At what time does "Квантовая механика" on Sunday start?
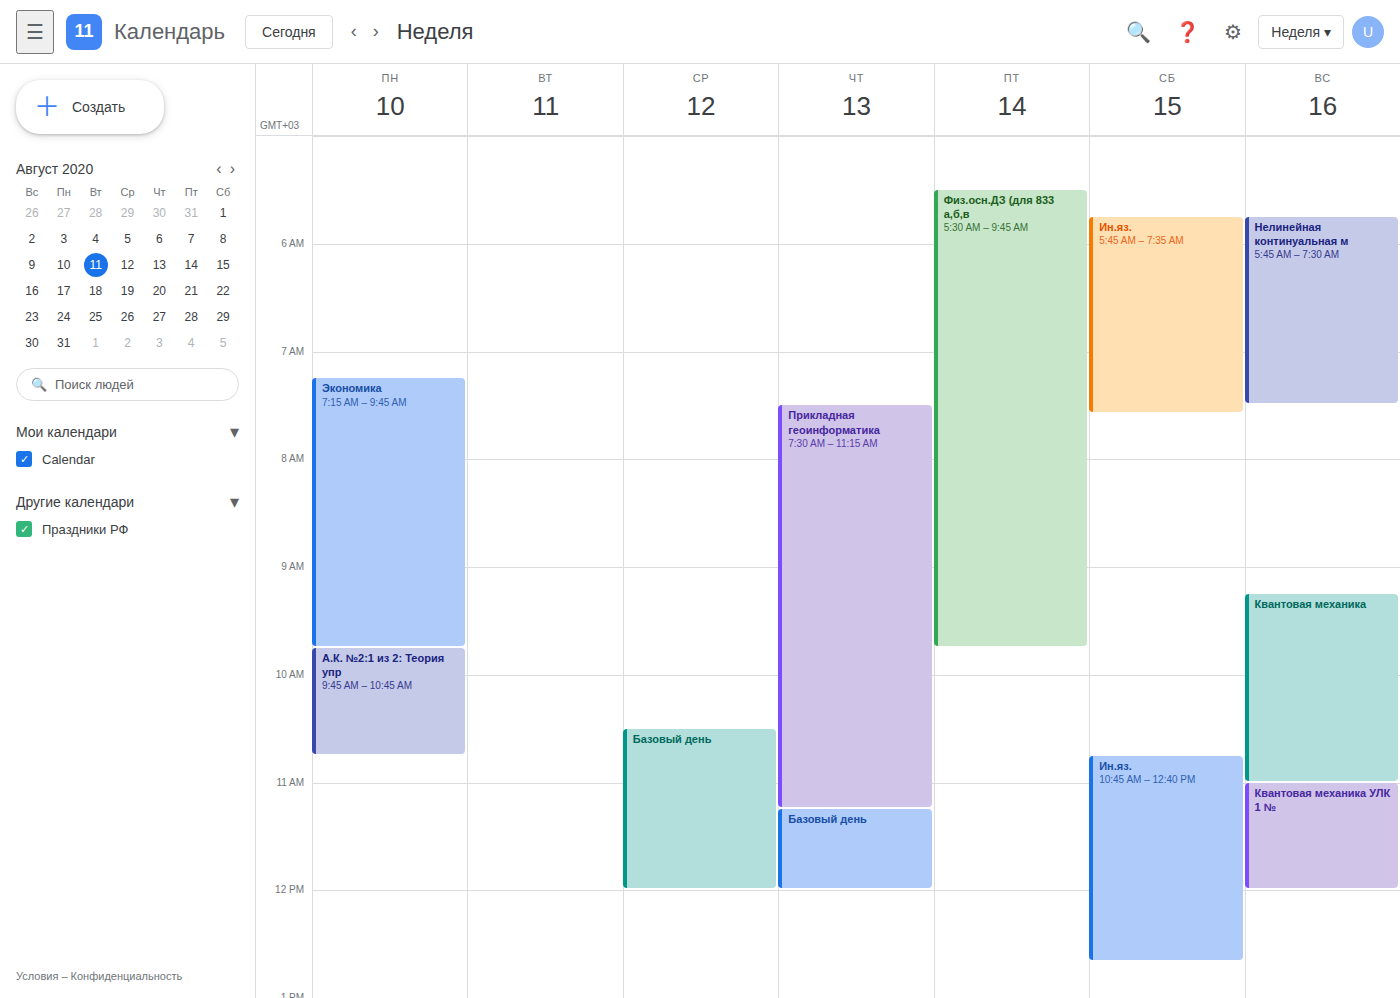
9:15 AM